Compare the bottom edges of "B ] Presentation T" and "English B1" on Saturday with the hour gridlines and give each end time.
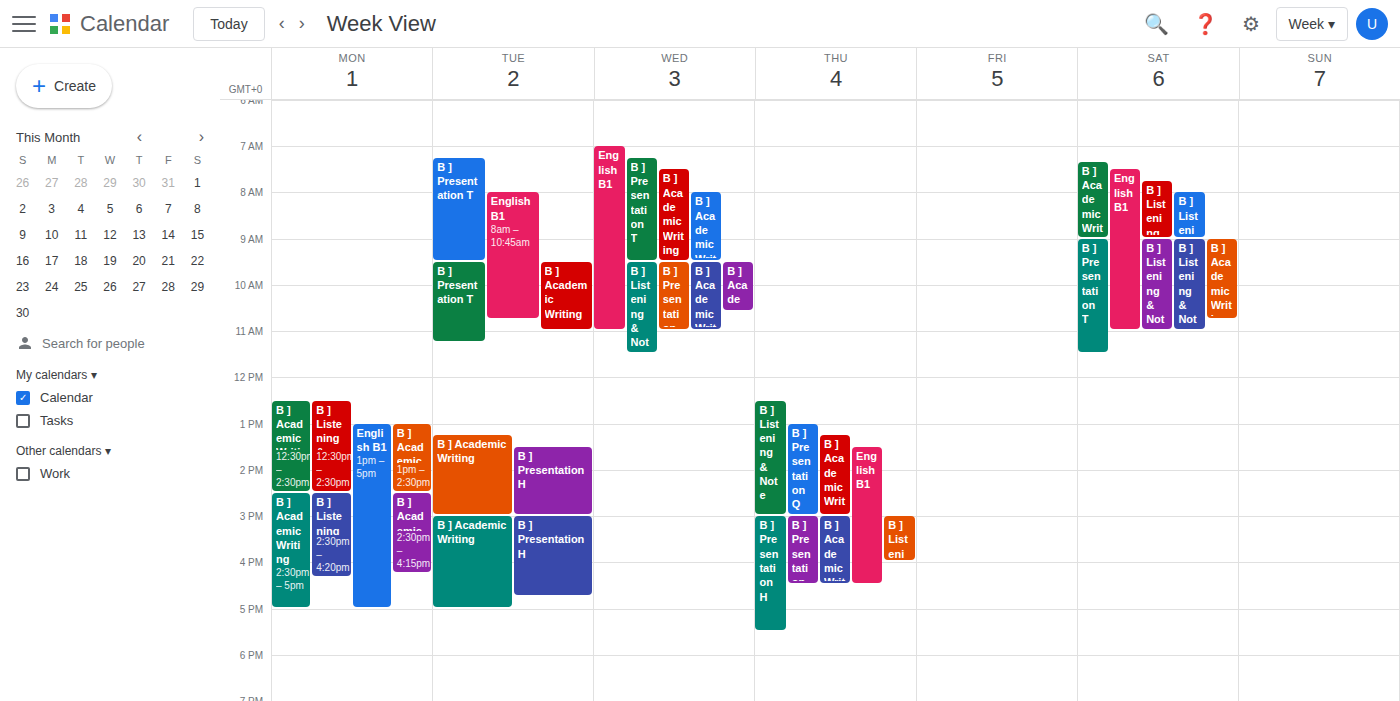
"B ] Presentation T": 11:30 AM, halfway between the 11 AM and 12 PM lines. "English B1": 11:00 AM, exactly on the 11 AM line.